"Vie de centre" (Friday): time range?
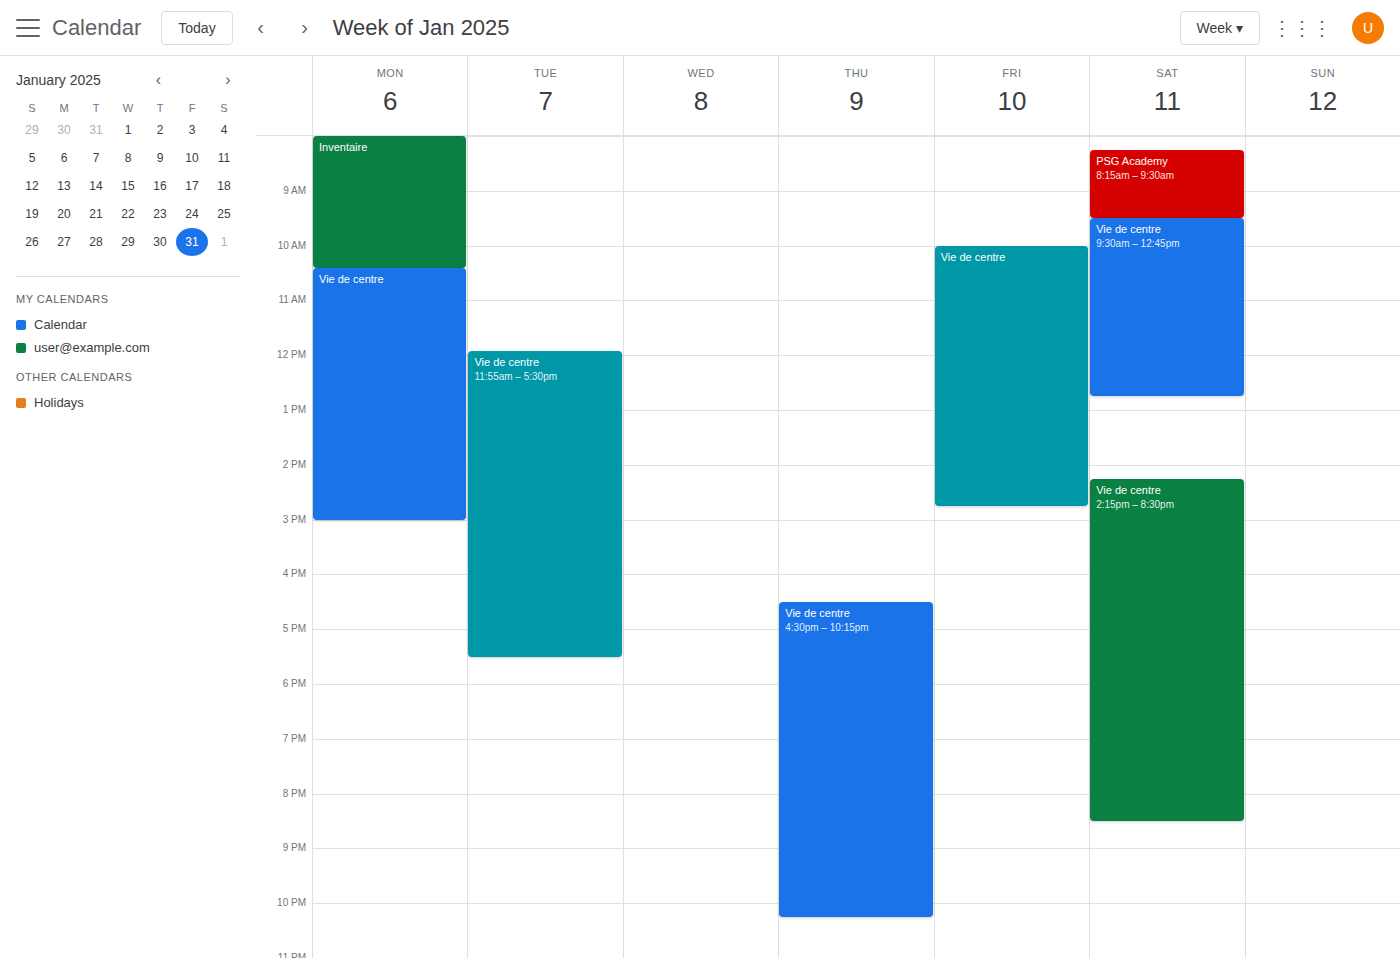
10:00 AM to 2:45 PM